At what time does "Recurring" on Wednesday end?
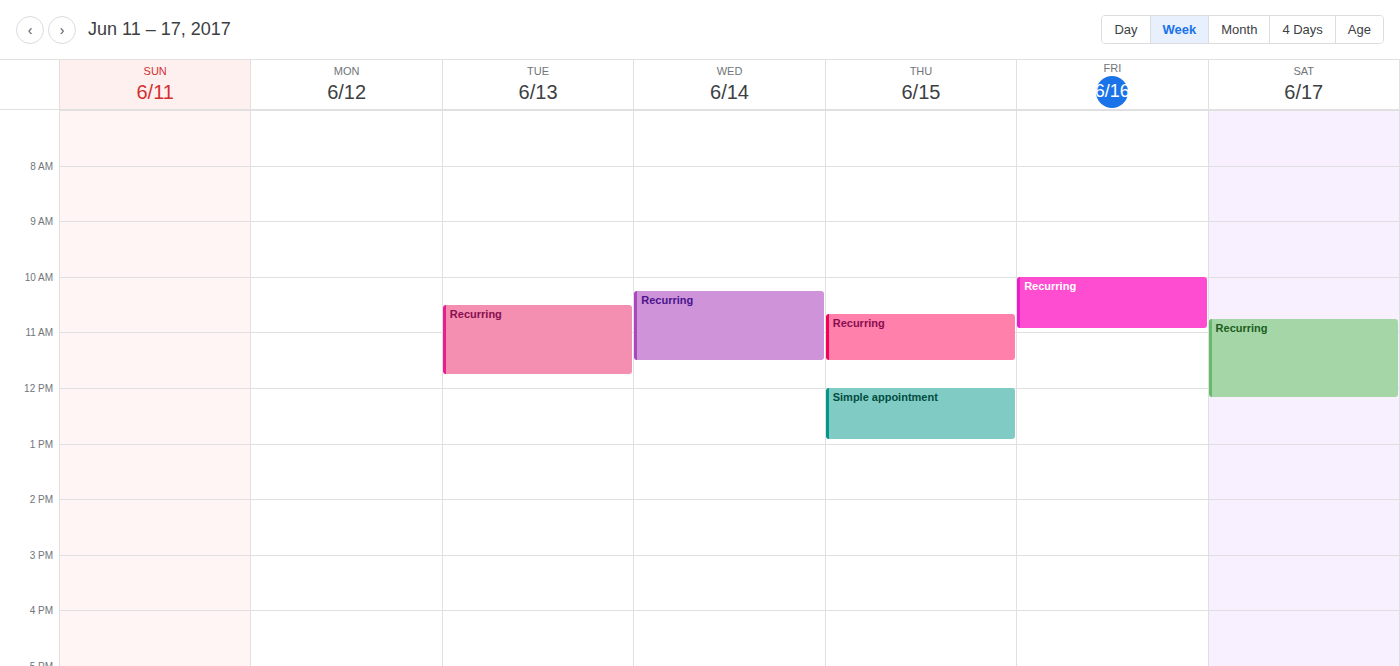
11:30 AM